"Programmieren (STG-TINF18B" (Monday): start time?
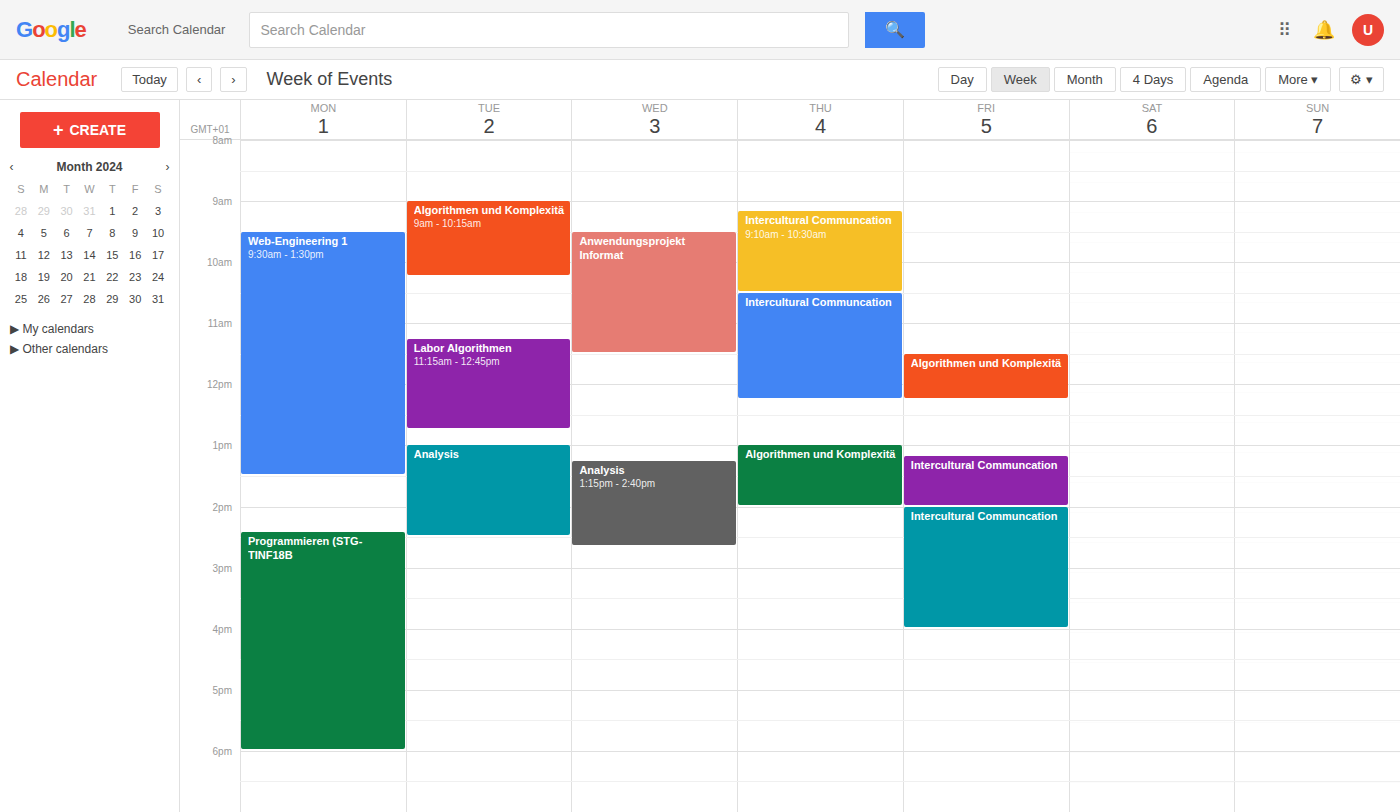
2:25 PM